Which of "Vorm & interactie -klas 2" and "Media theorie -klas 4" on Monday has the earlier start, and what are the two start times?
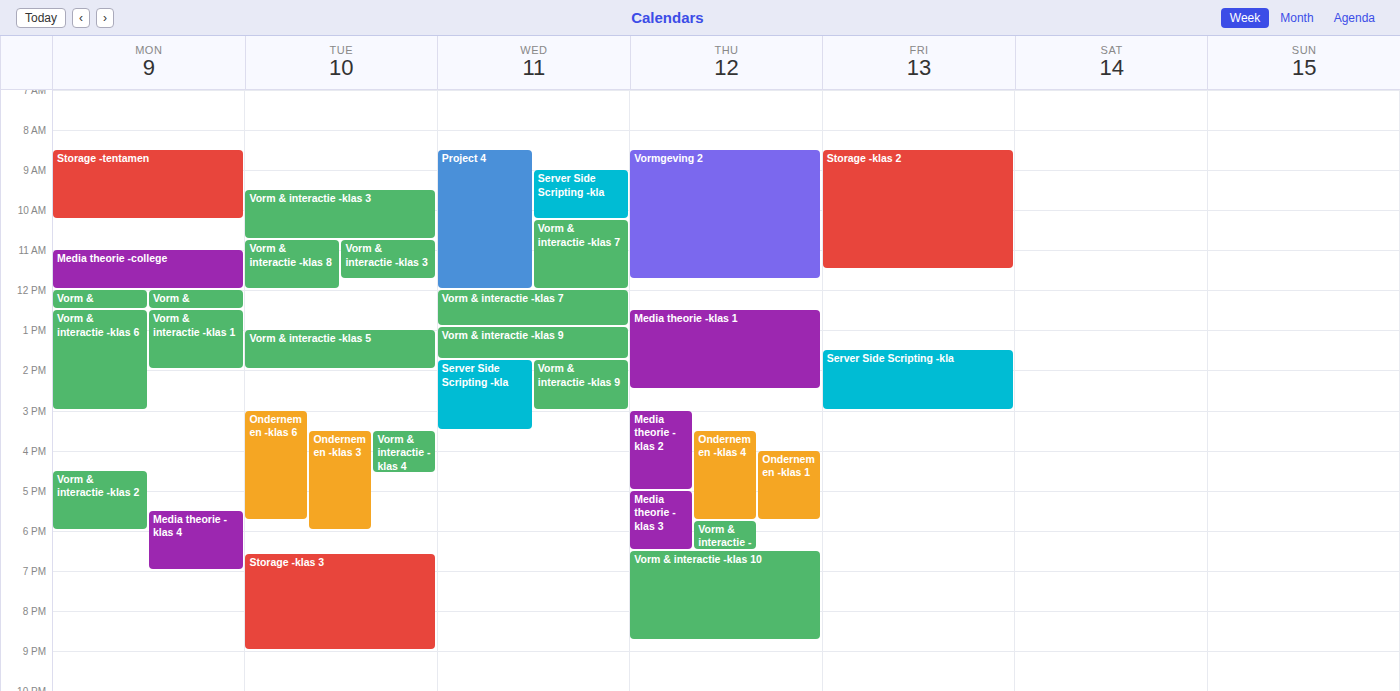
"Vorm & interactie -klas 2" 4:30 PM; "Media theorie -klas 4" 5:30 PM.